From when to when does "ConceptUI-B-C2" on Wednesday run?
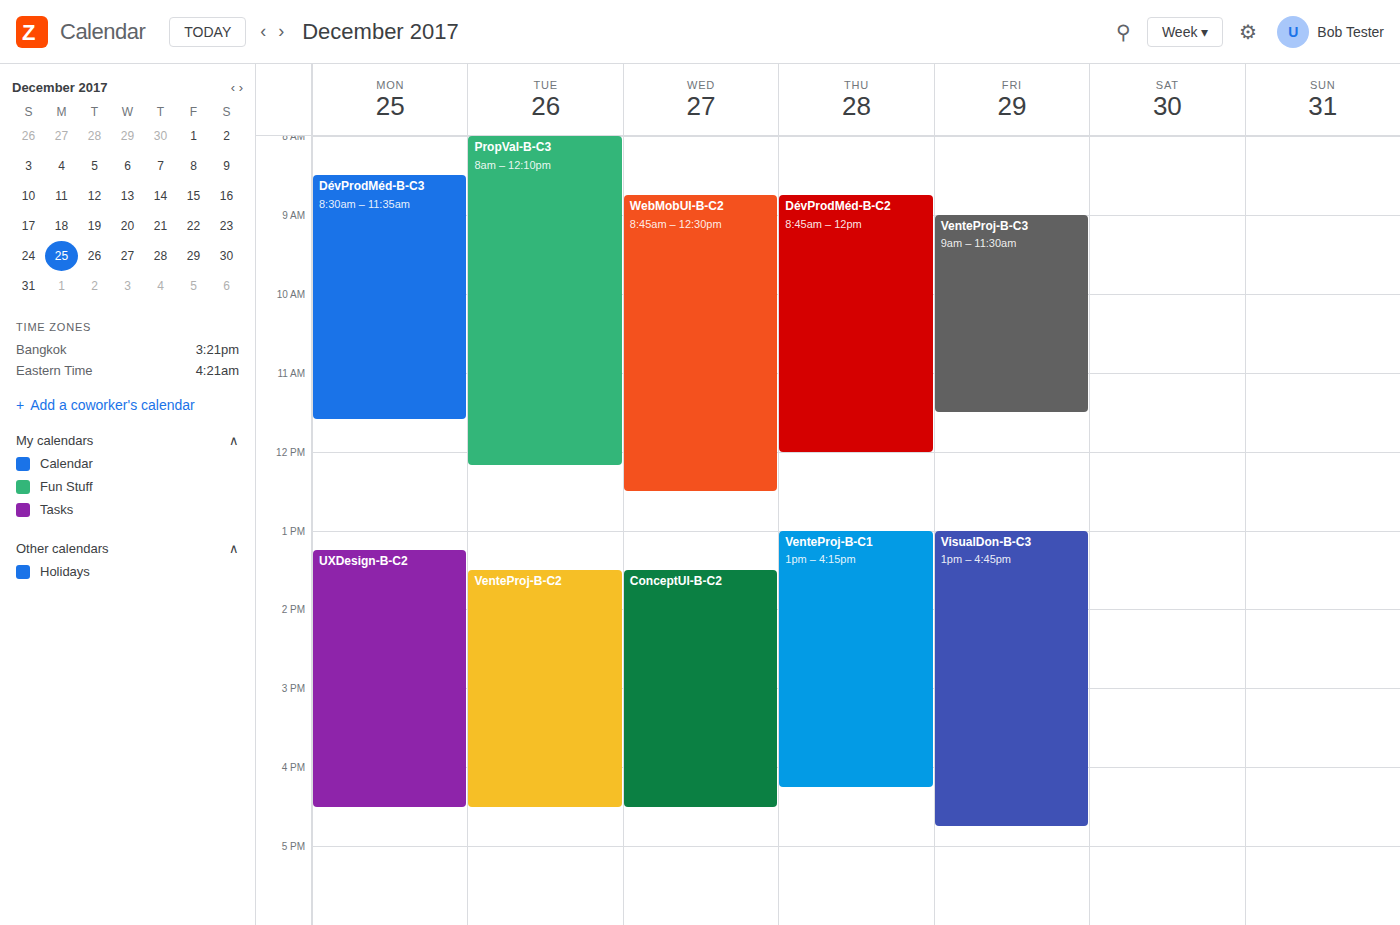
1:30 PM to 4:30 PM